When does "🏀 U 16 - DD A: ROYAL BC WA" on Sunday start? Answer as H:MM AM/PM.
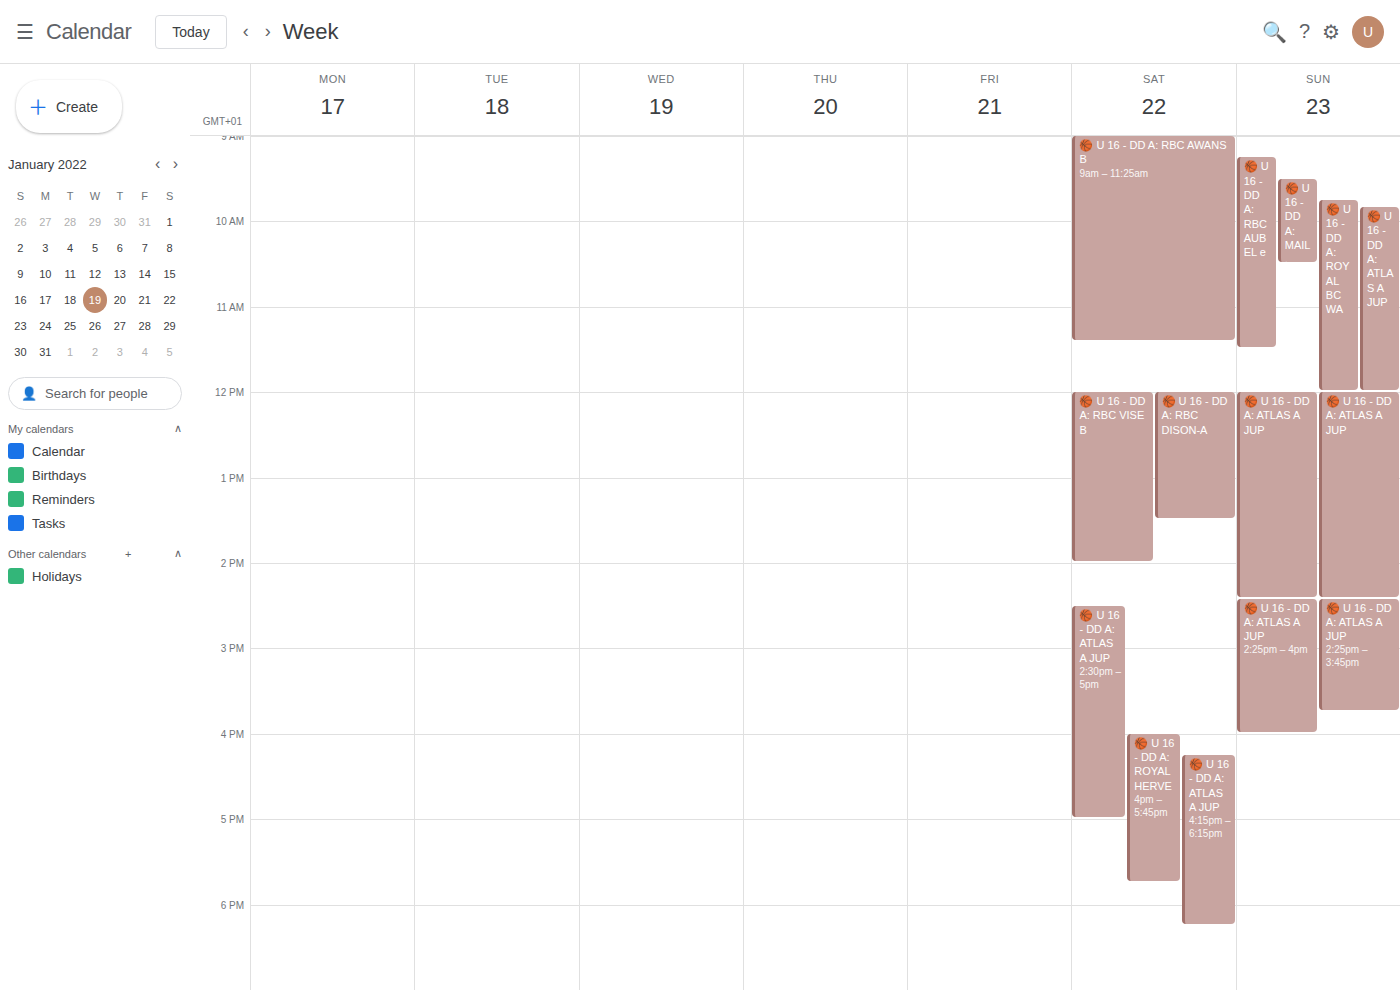
9:45 AM